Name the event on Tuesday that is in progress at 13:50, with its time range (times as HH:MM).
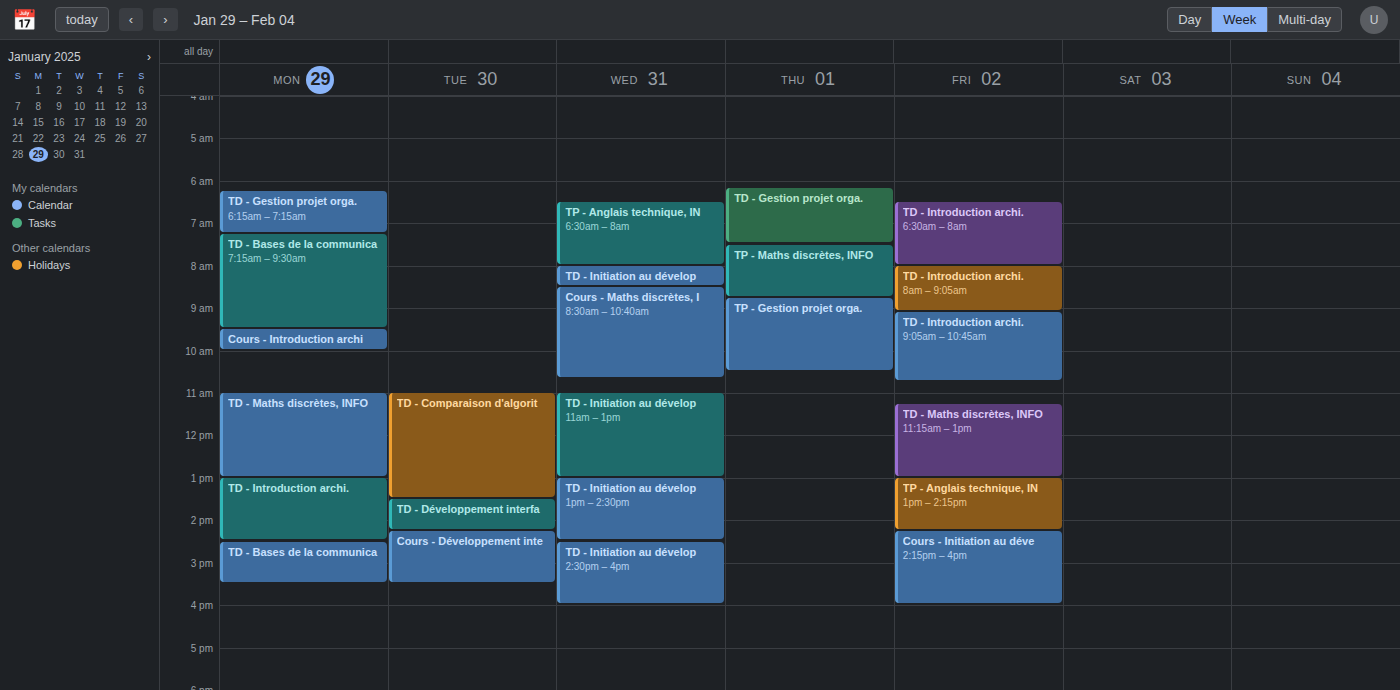
"TD - Développement interfa", 13:30 to 14:15